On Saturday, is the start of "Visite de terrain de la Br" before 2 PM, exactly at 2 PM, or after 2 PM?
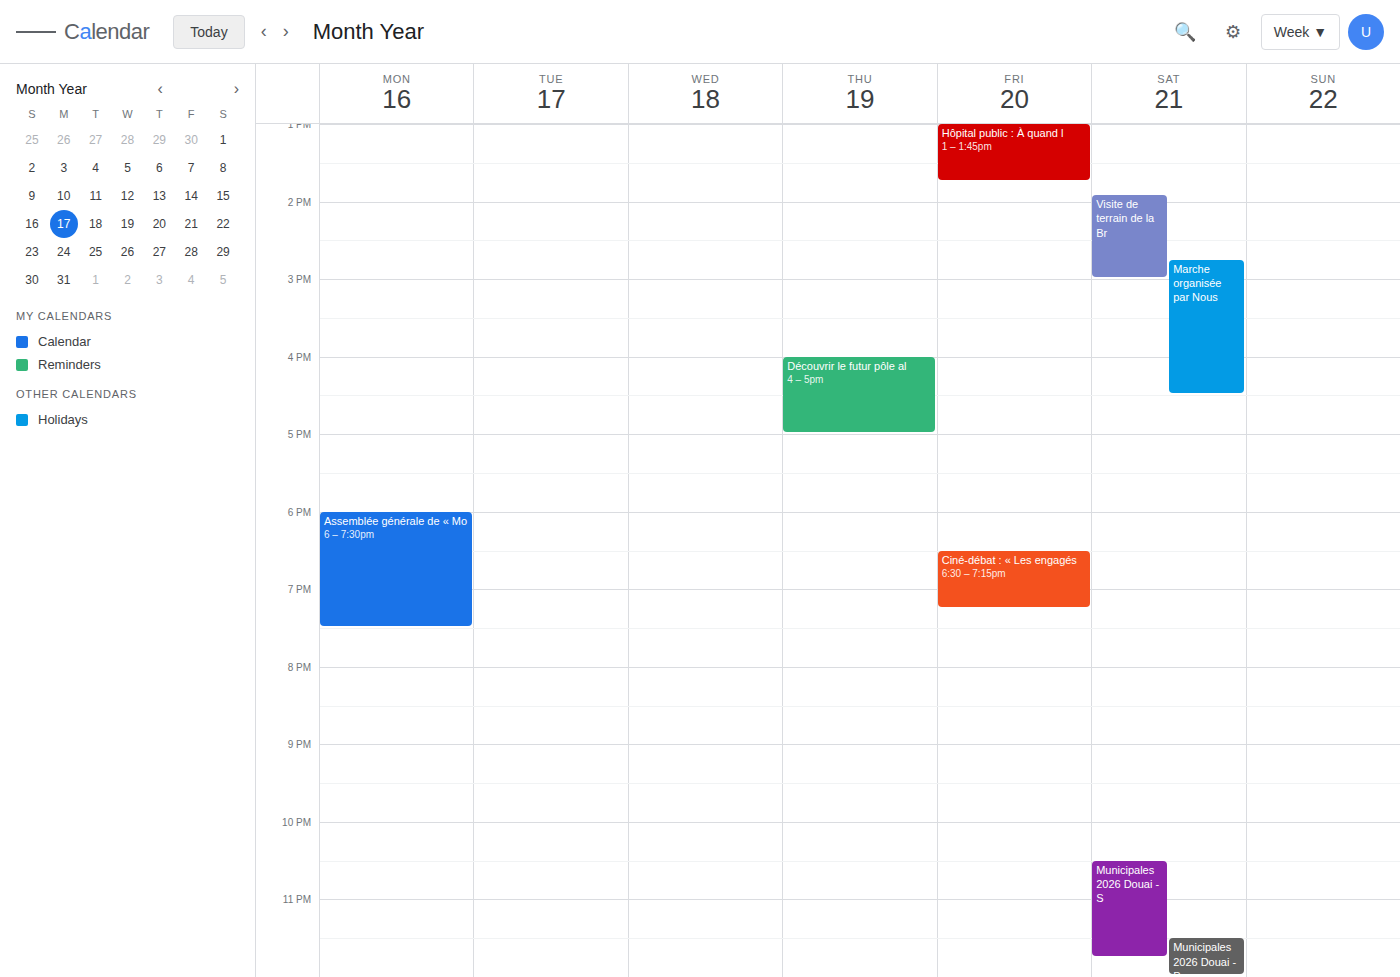
1:55 PM -- before 2 PM, 5 minutes above the 2 PM line.